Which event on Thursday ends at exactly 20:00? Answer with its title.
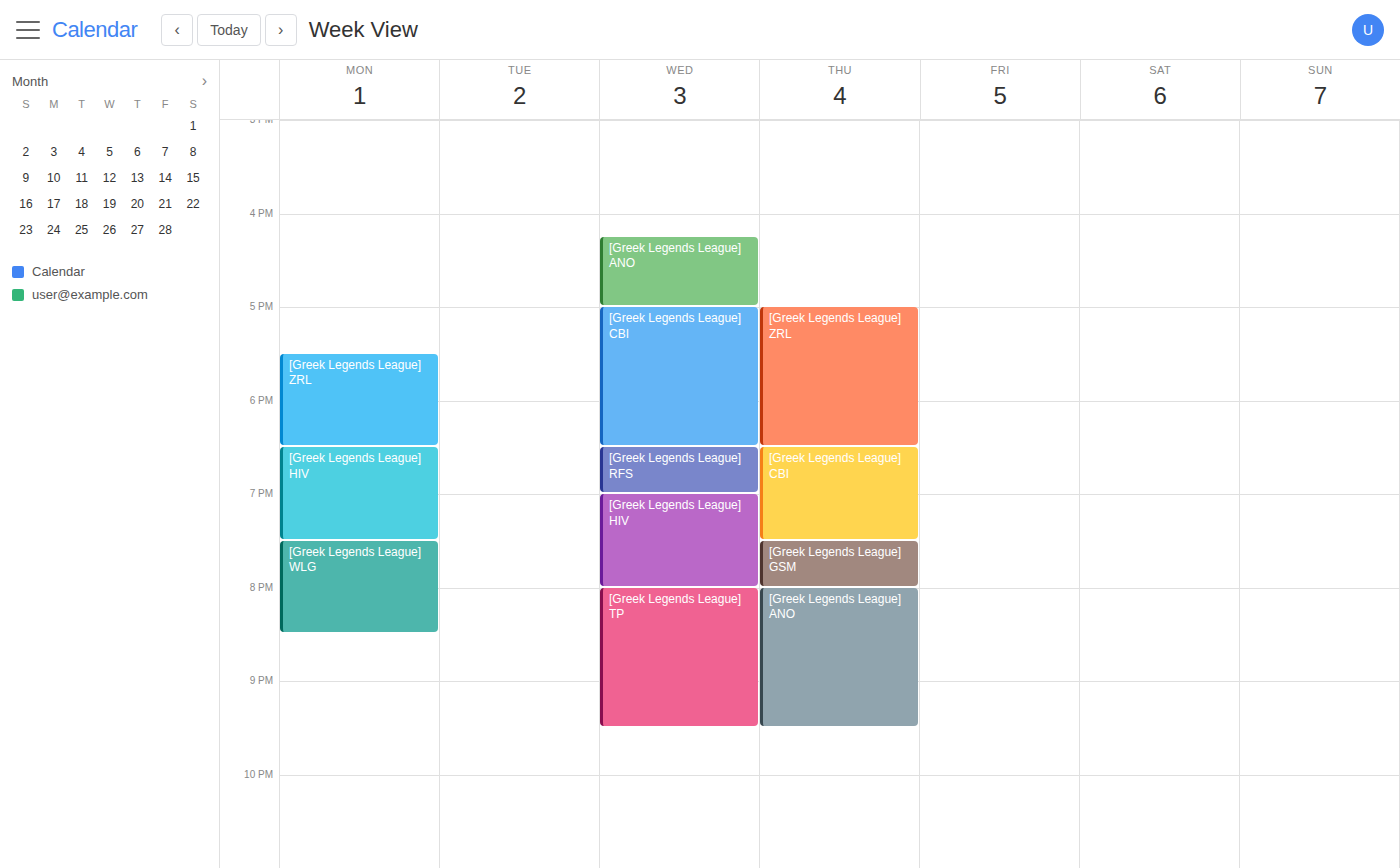
"[Greek Legends League] GSM"